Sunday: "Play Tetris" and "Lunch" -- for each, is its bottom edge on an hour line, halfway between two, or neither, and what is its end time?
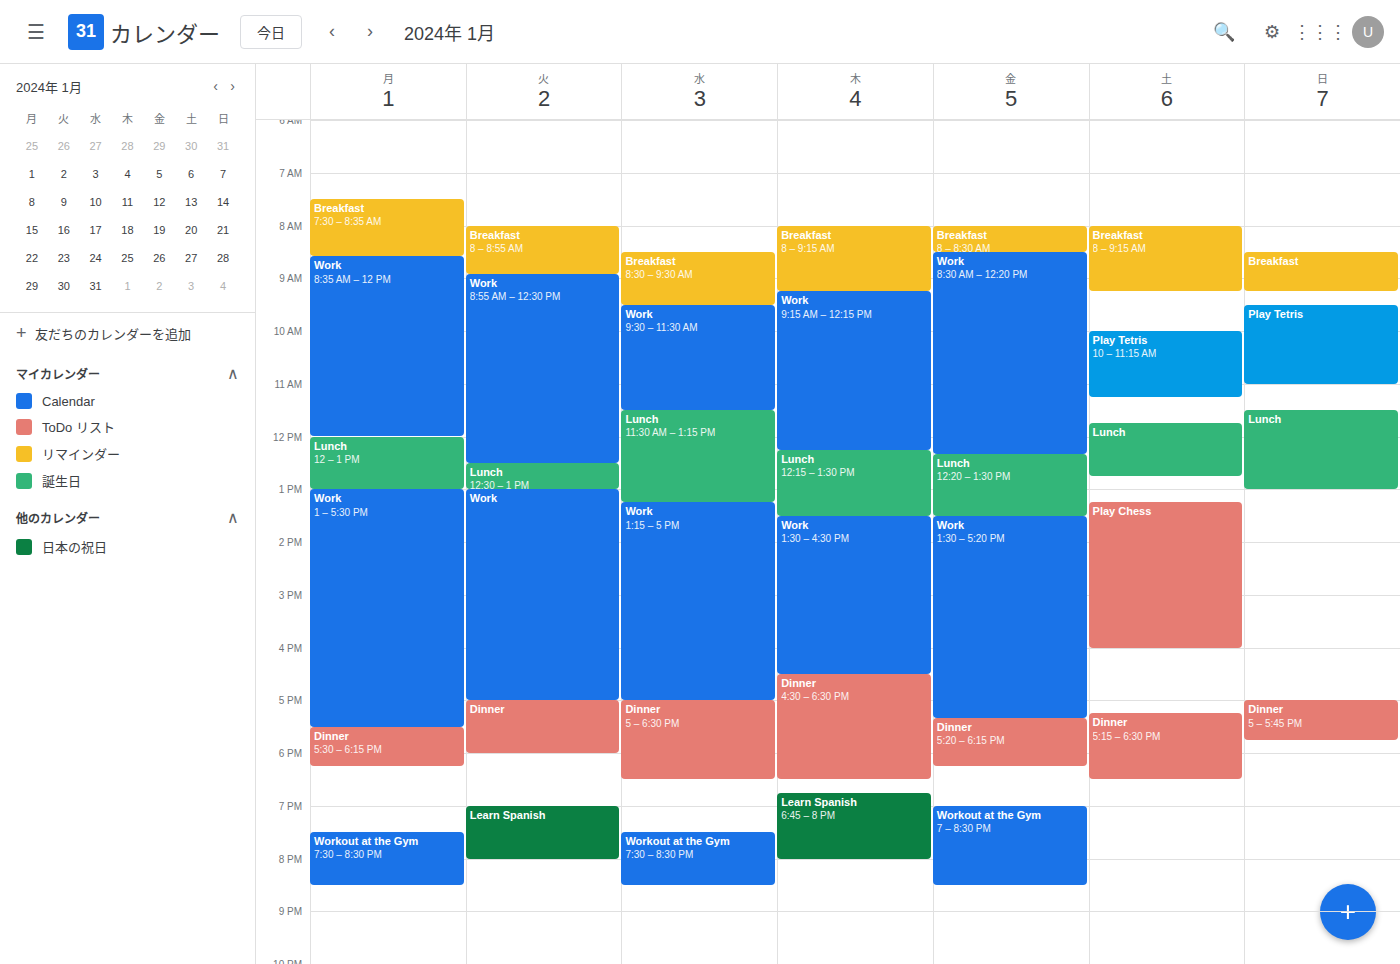
"Play Tetris": 11:00 AM, exactly on the 11 AM line. "Lunch": 1:00 PM, exactly on the 1 PM line.